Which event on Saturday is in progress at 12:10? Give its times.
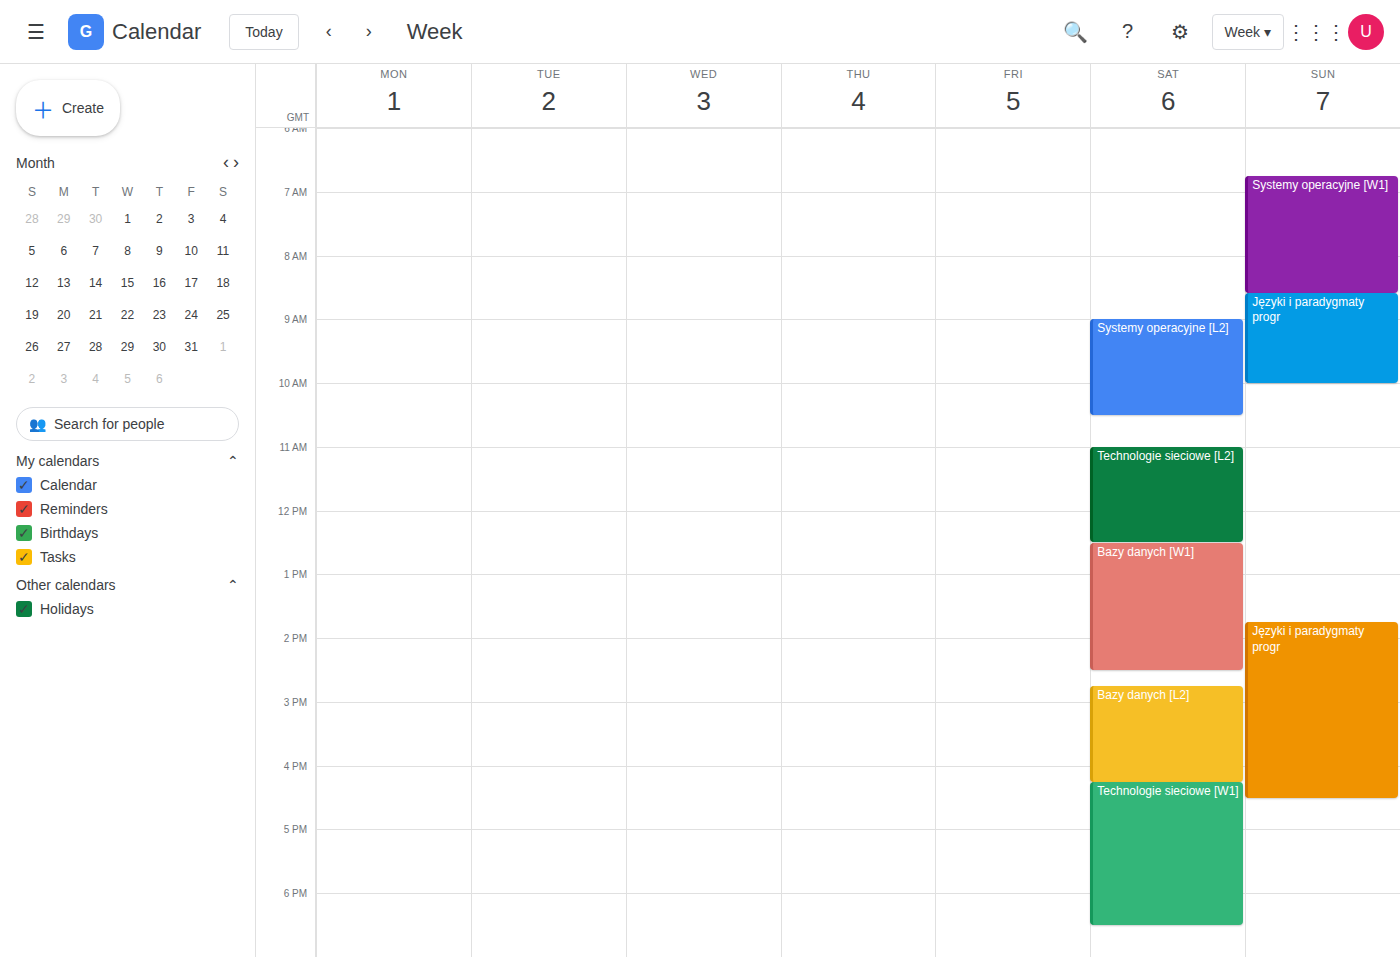
"Technologie sieciowe [L2]", 11:00 to 12:30